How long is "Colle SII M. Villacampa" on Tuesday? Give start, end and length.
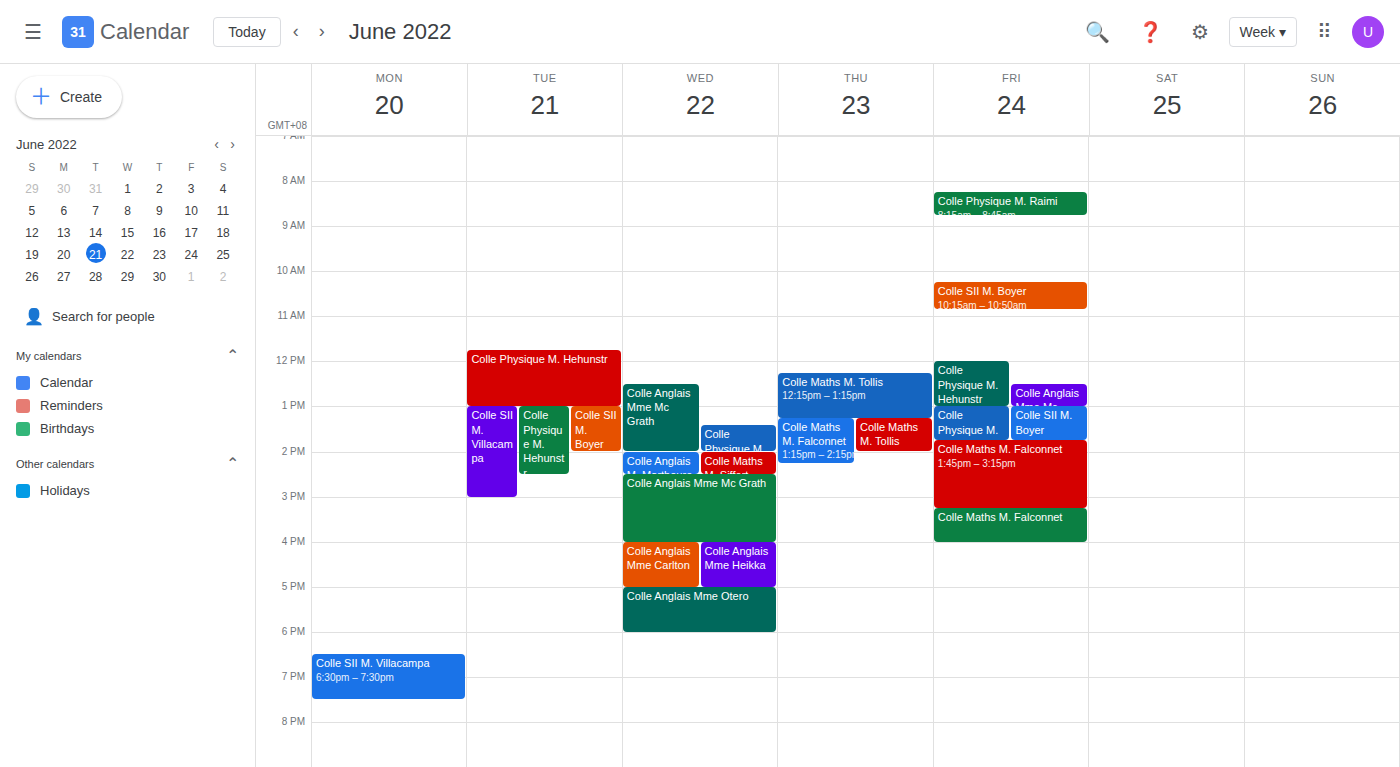
1:00 PM to 3:00 PM, 2 hours